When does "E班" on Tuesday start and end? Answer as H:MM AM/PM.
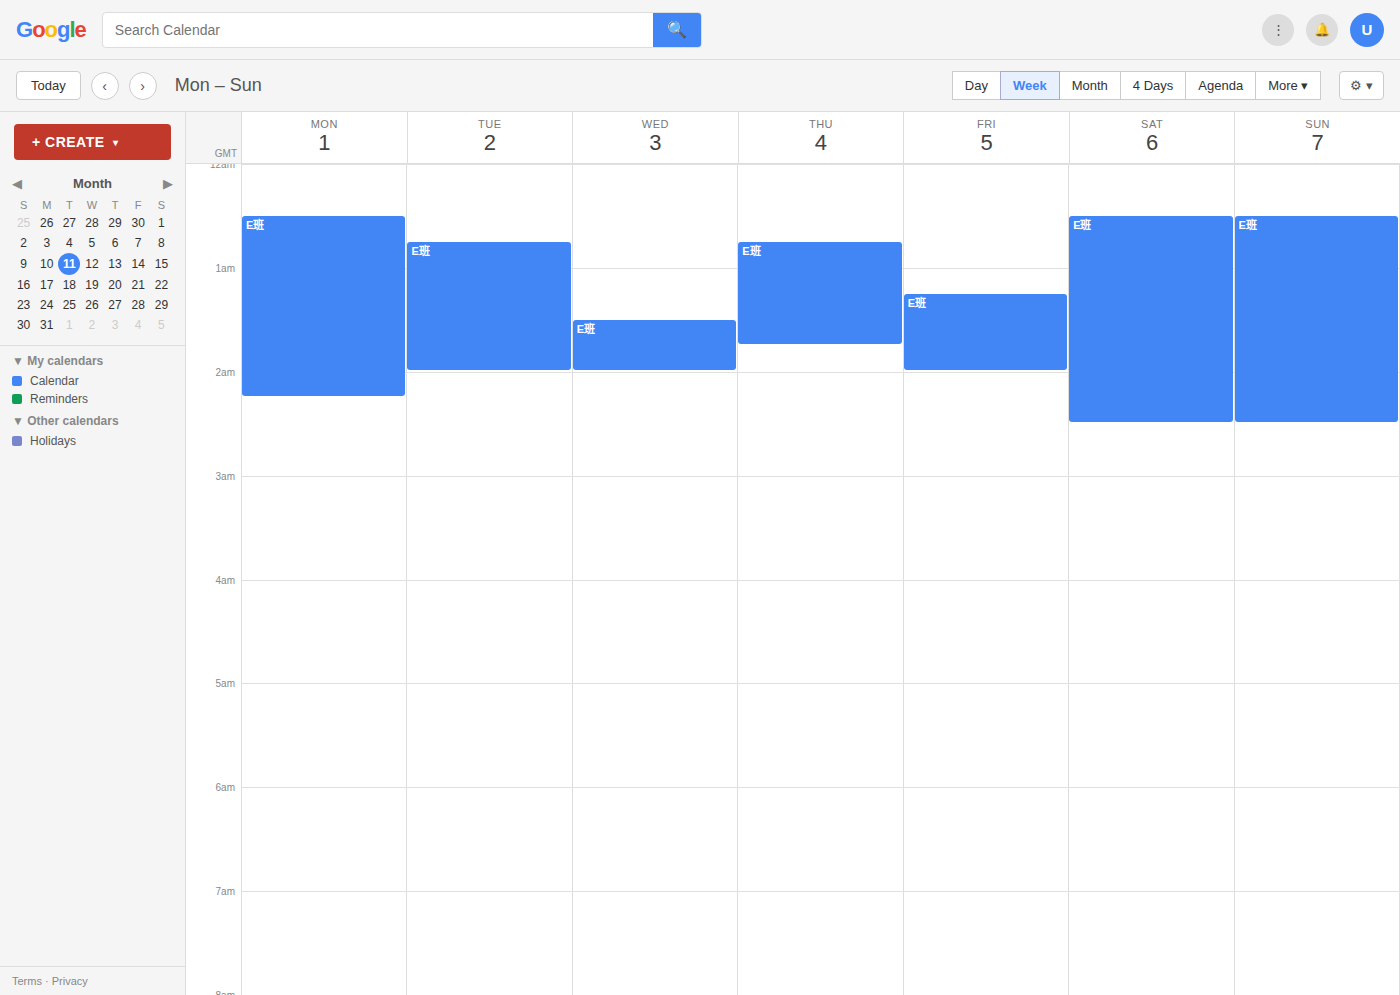
12:45 AM to 2:00 AM